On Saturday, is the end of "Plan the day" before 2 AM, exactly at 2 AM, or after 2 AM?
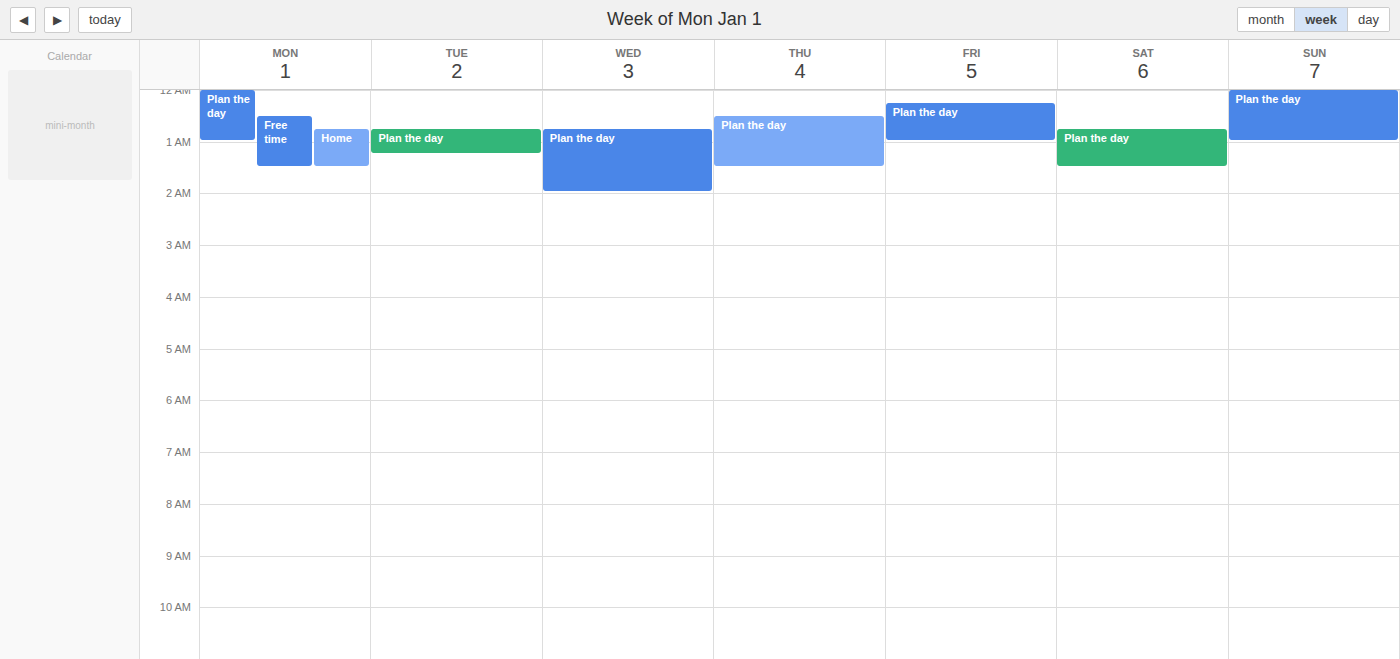
1:30 AM -- before 2 AM, 30 minutes above the 2 AM line.